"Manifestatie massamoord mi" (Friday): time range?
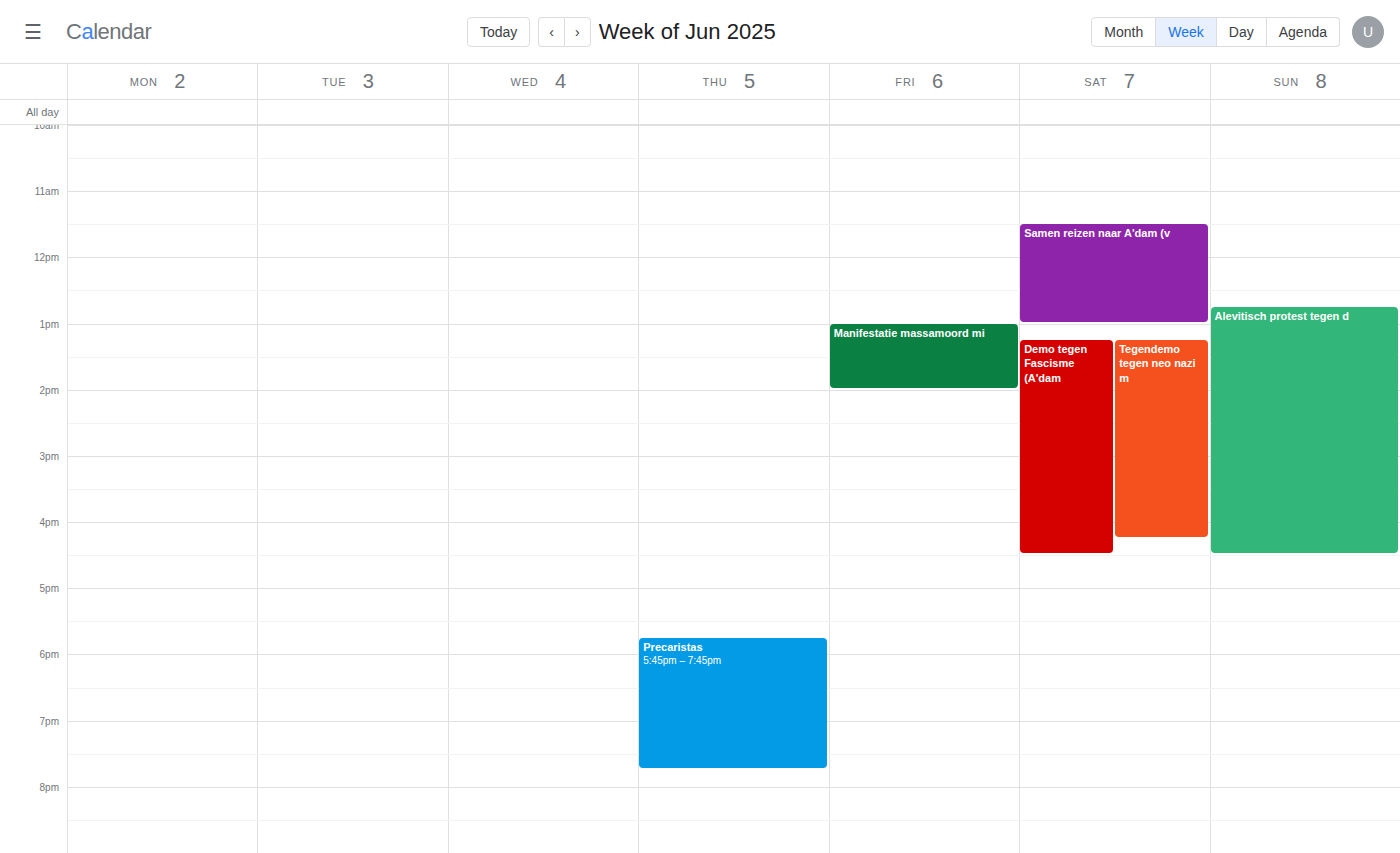
1:00 PM to 2:00 PM